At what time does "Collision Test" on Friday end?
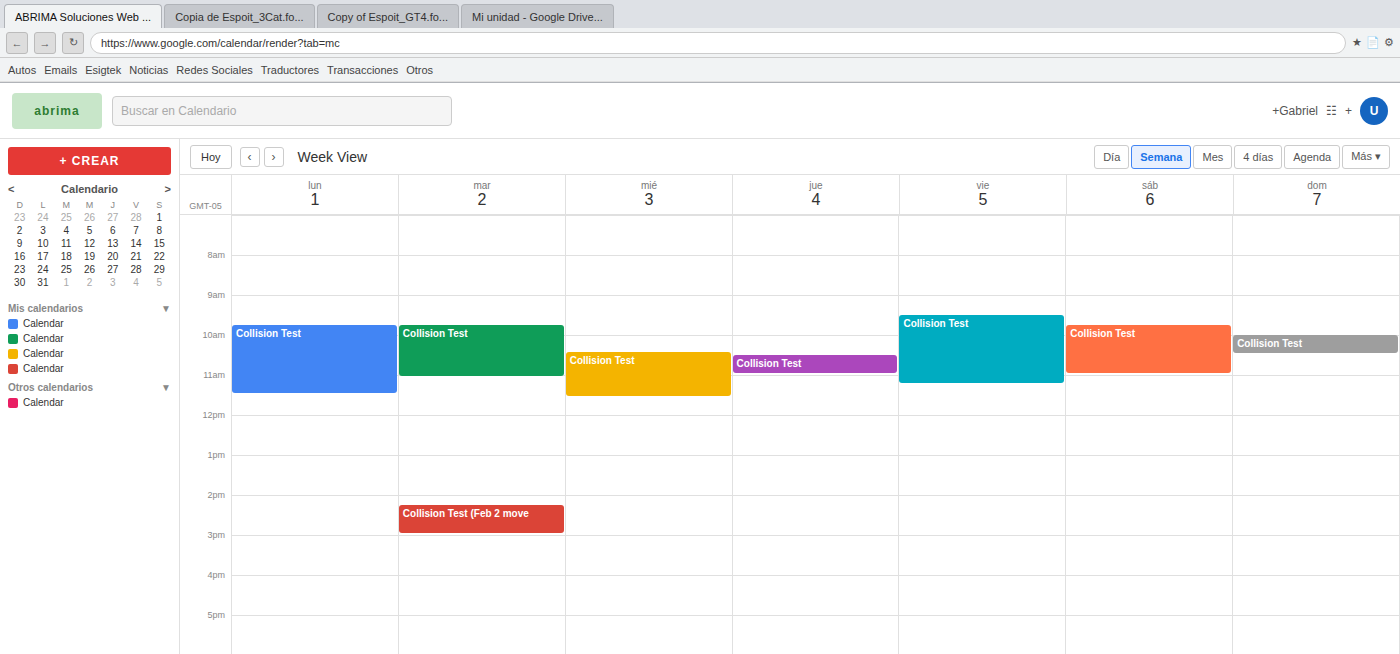
11:15